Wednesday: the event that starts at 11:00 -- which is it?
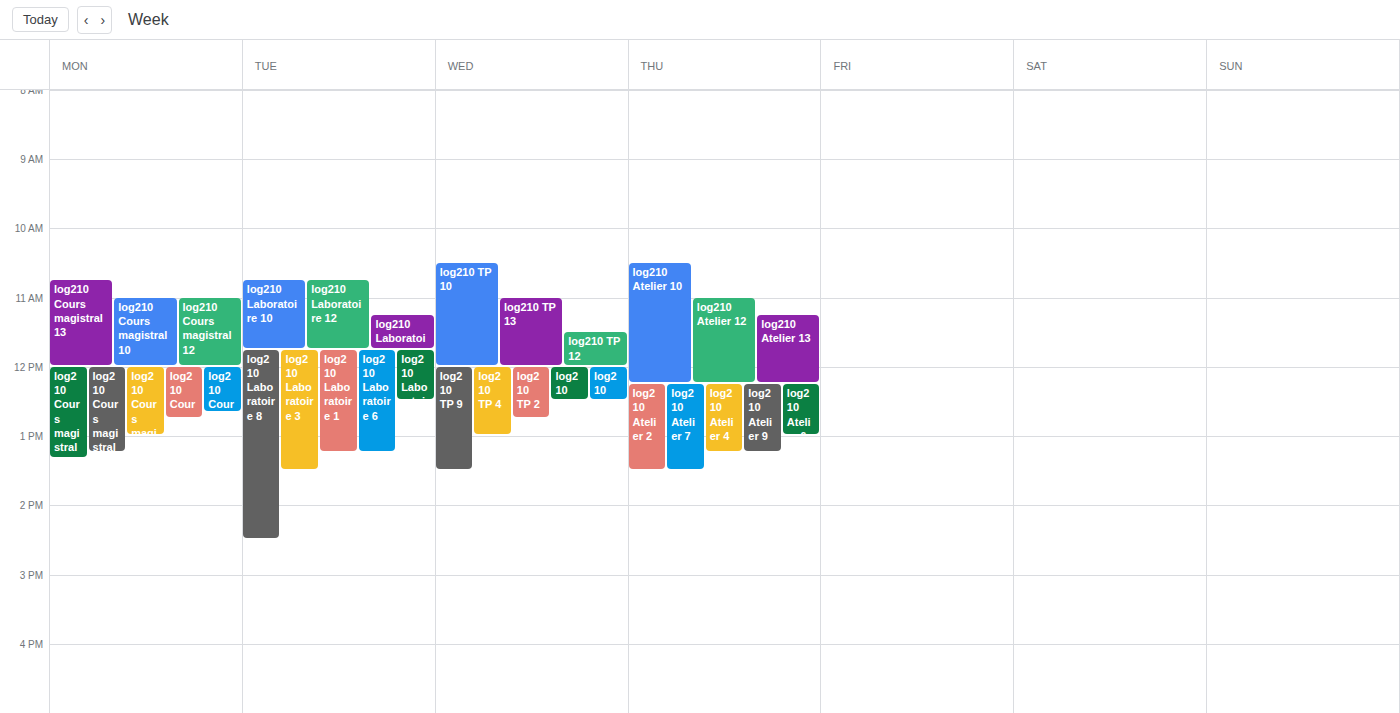
"log210 TP 13"